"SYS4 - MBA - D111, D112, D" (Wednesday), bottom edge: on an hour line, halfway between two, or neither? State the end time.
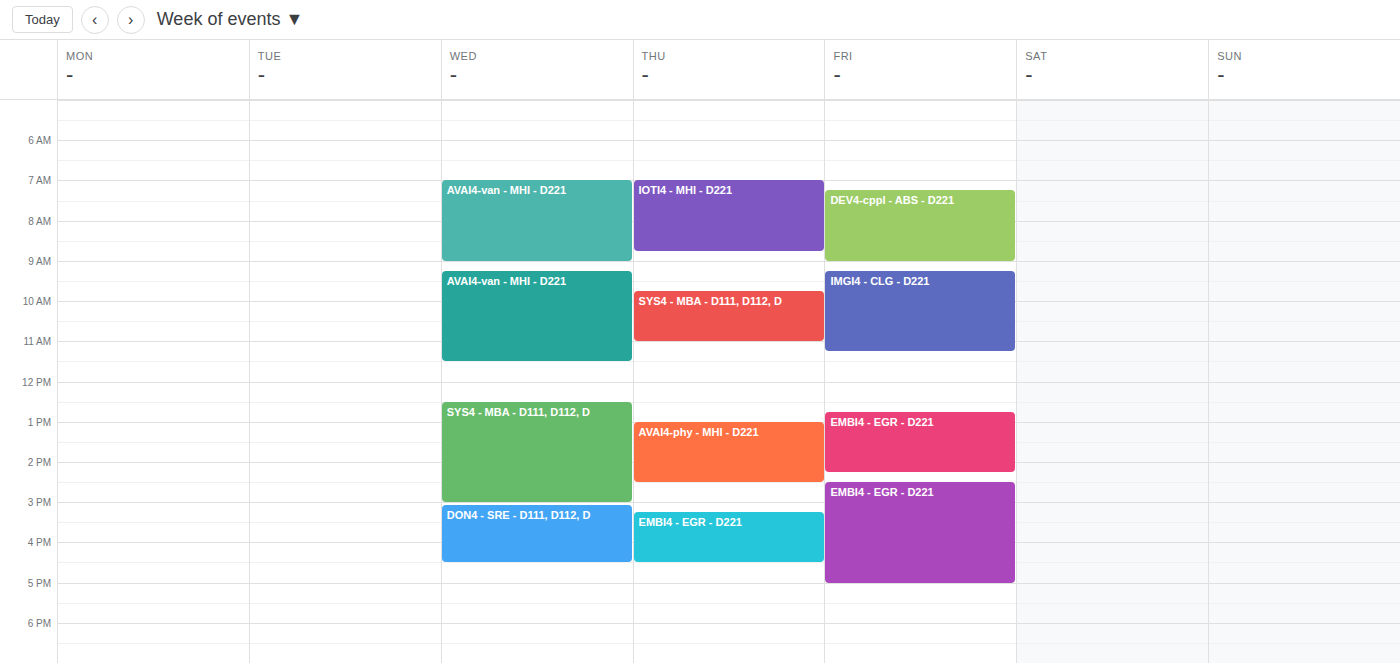
15:00 -- exactly on the 15:00 line.